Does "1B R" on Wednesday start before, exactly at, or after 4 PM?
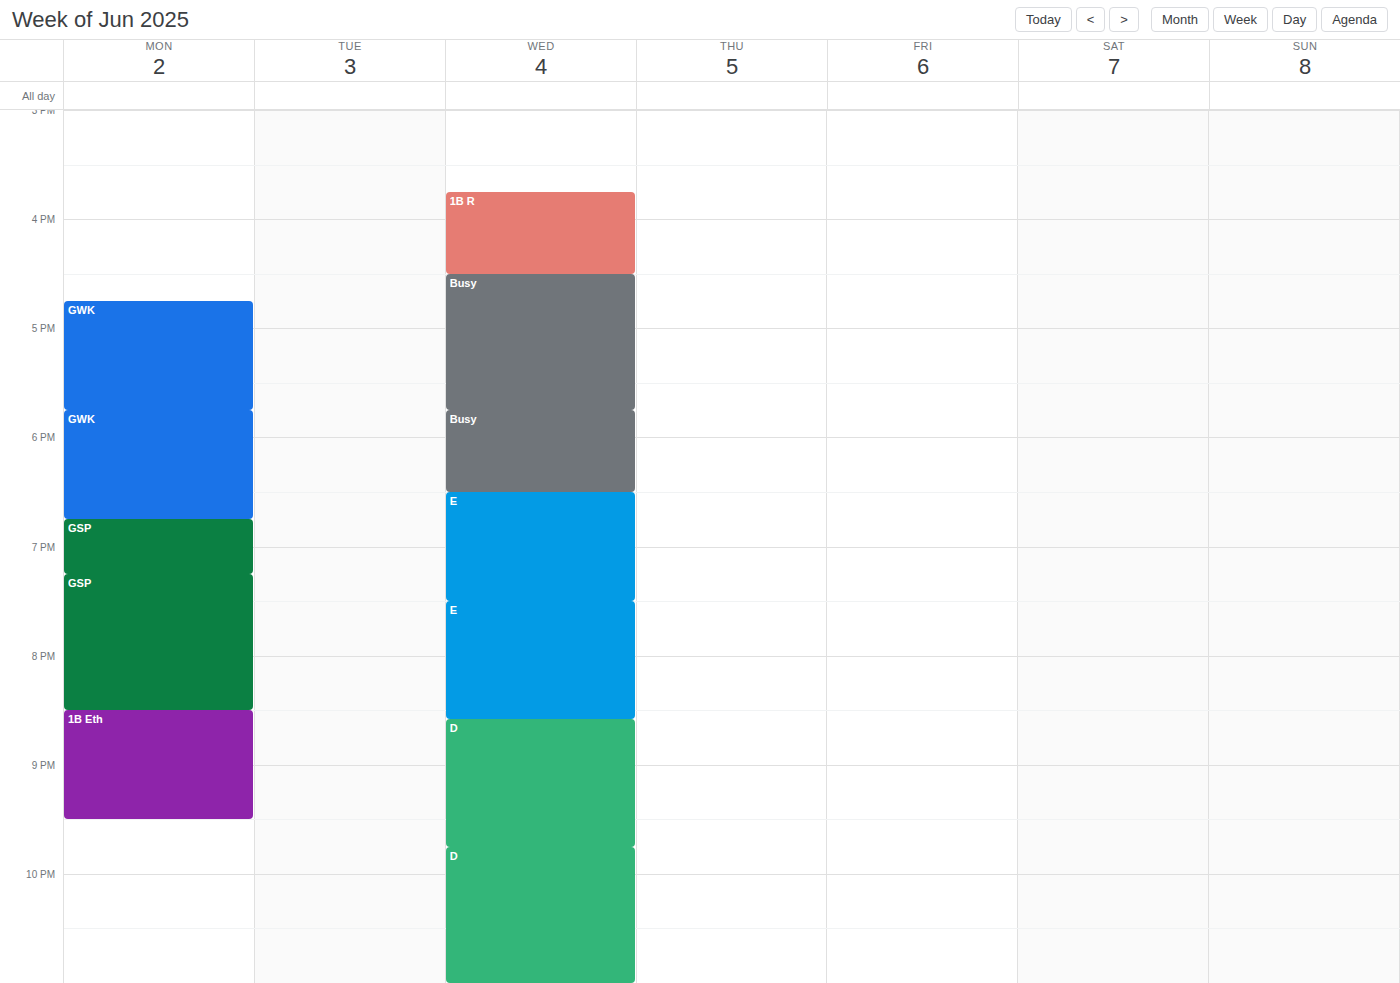
3:45 PM -- before 4 PM, 15 minutes above the 4 PM line.